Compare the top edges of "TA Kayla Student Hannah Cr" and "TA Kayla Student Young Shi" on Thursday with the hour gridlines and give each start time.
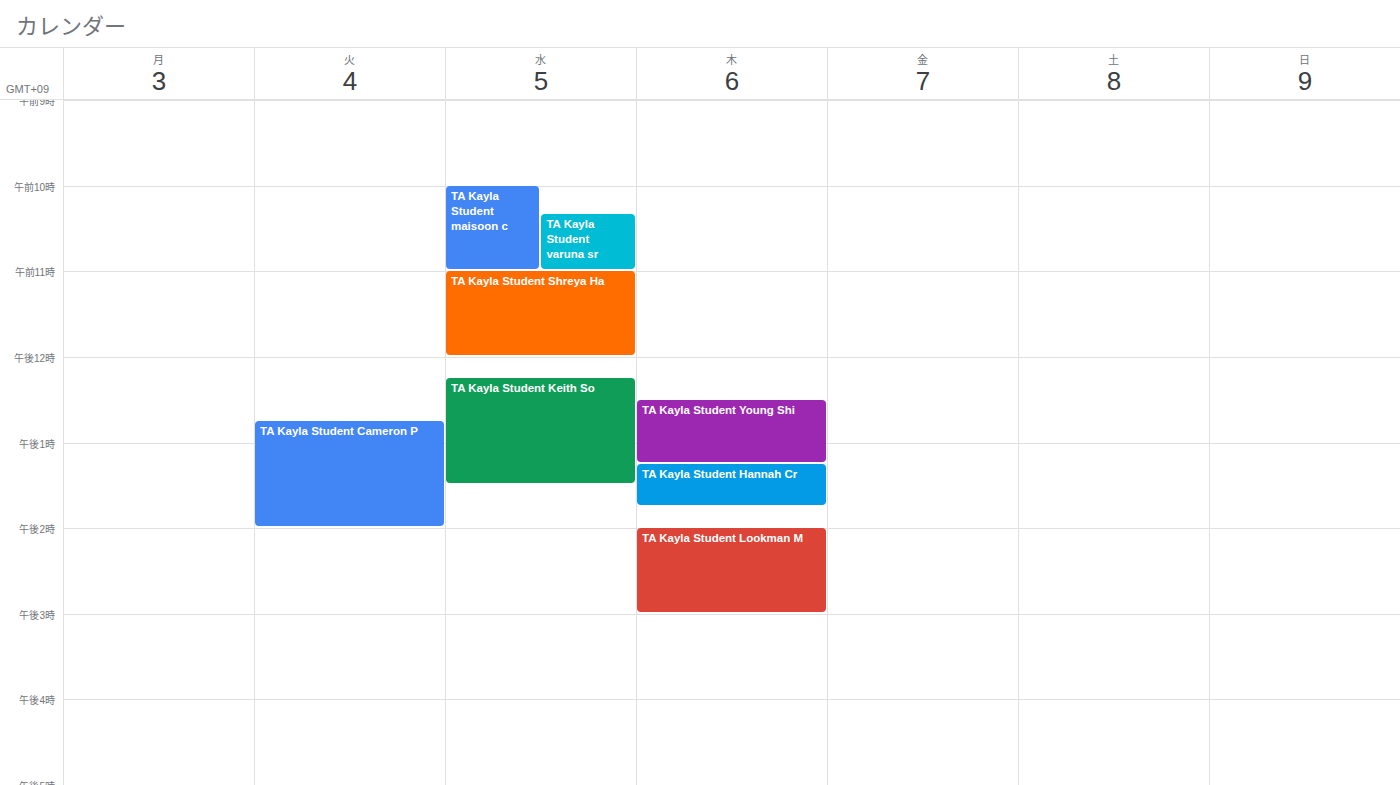
"TA Kayla Student Hannah Cr": 1:15 PM, neither: a quarter of the way from the 1 PM line to the 2 PM line. "TA Kayla Student Young Shi": 12:30 PM, halfway between the 12 PM and 1 PM lines.